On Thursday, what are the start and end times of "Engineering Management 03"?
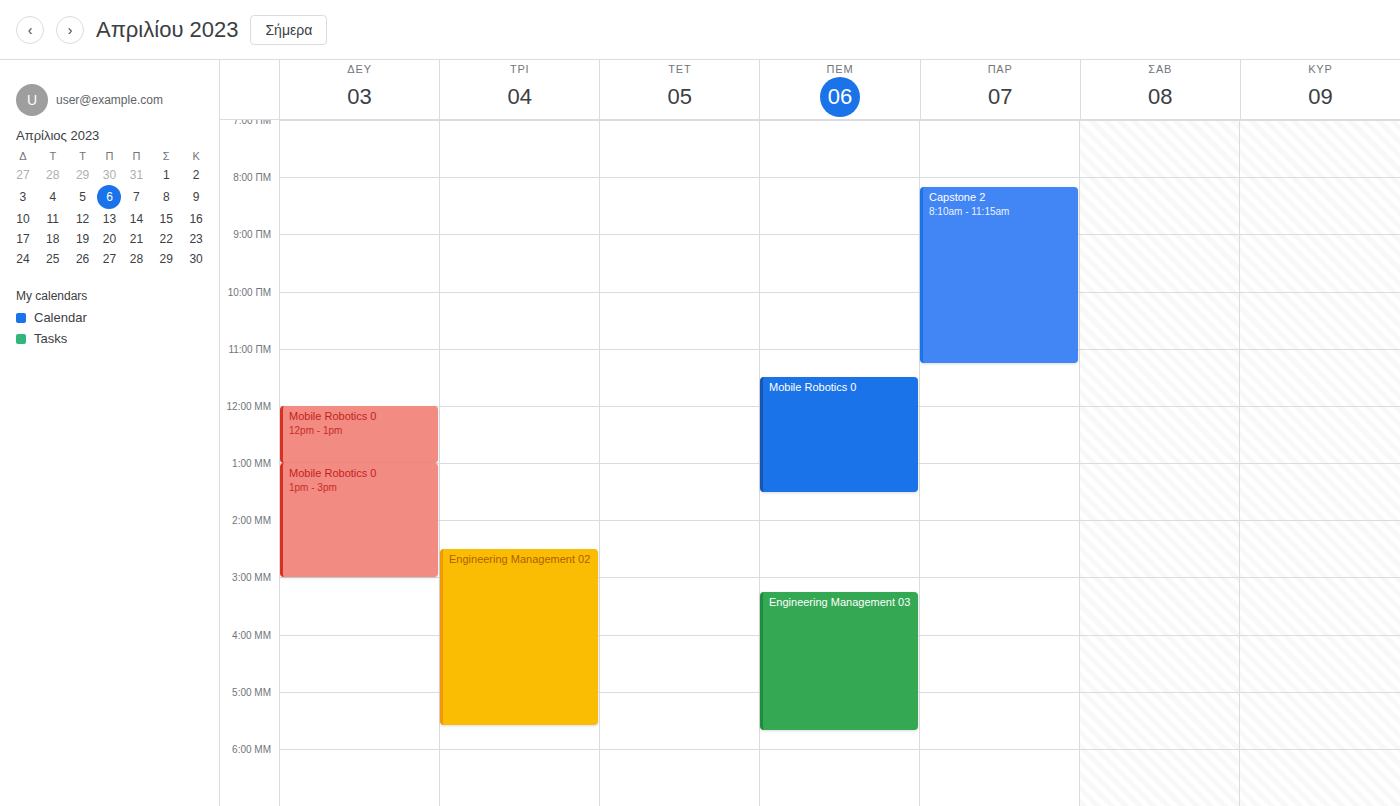
3:15 PM to 5:40 PM